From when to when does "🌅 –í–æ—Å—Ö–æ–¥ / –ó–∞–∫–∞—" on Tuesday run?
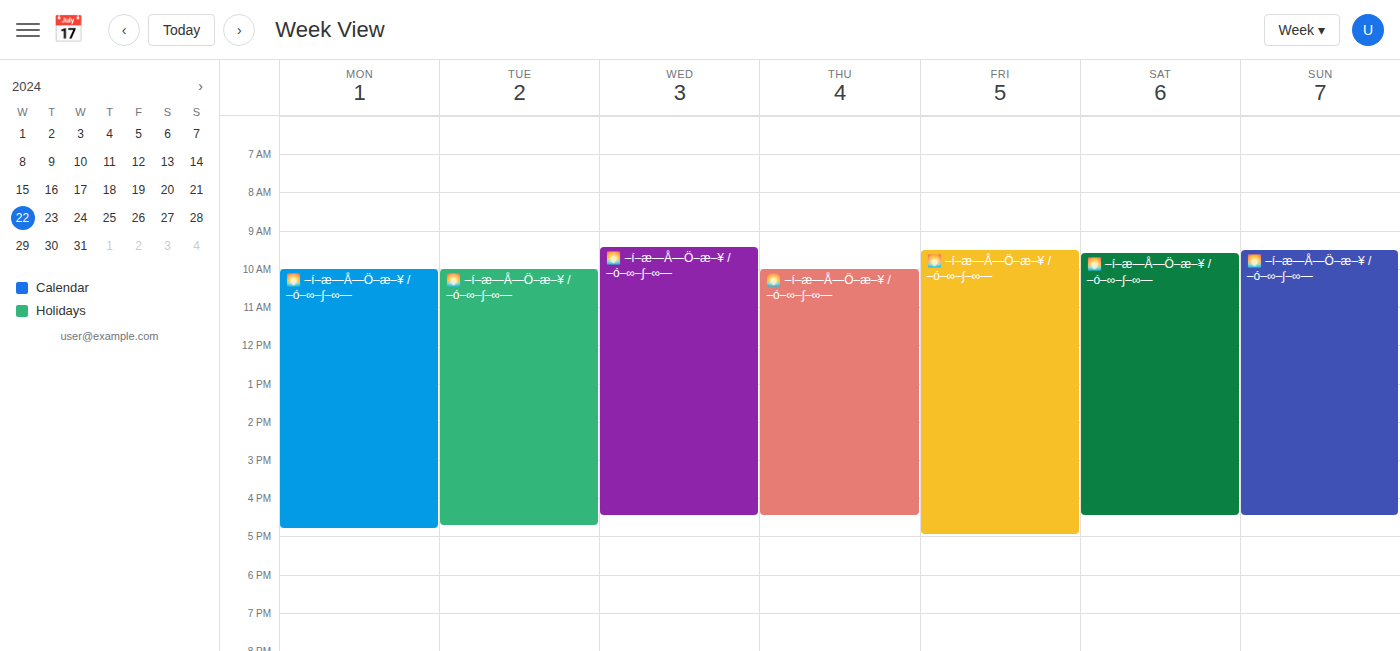
10:00 to 16:45